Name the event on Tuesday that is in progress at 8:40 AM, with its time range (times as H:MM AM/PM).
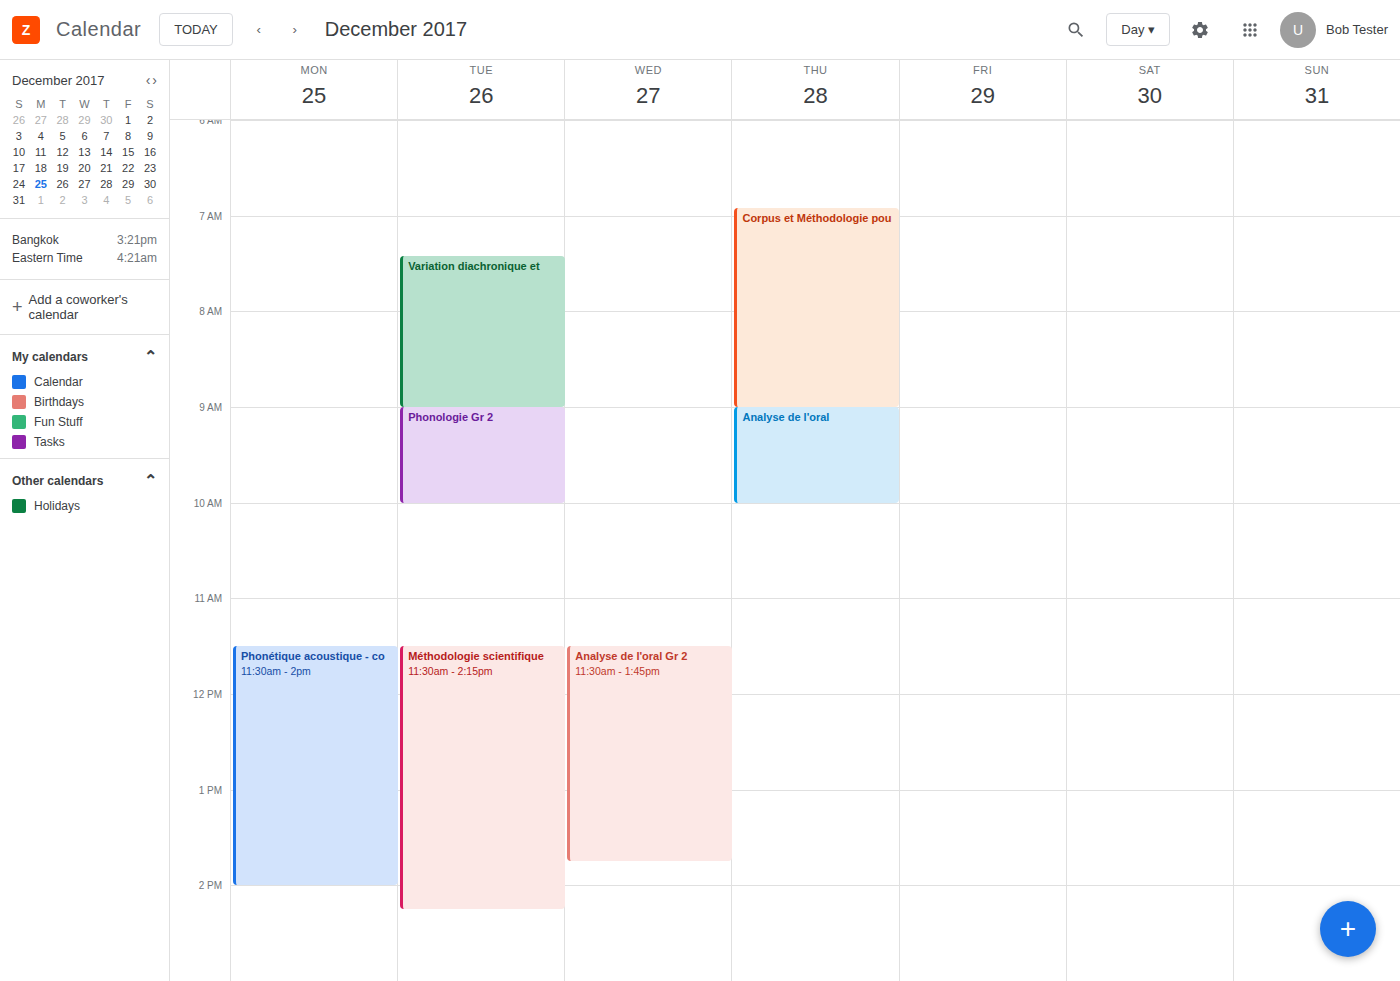
"Variation diachronique et", 7:25 AM to 9:00 AM